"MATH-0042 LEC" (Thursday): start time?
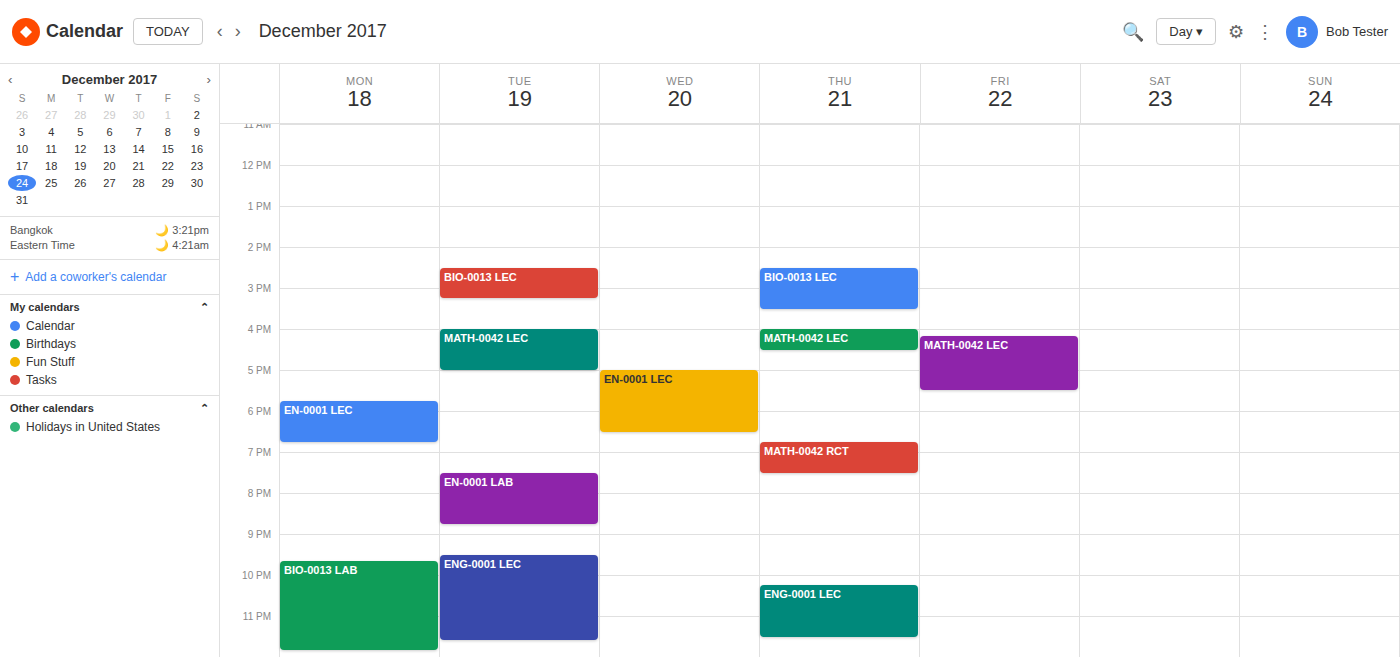
16:00